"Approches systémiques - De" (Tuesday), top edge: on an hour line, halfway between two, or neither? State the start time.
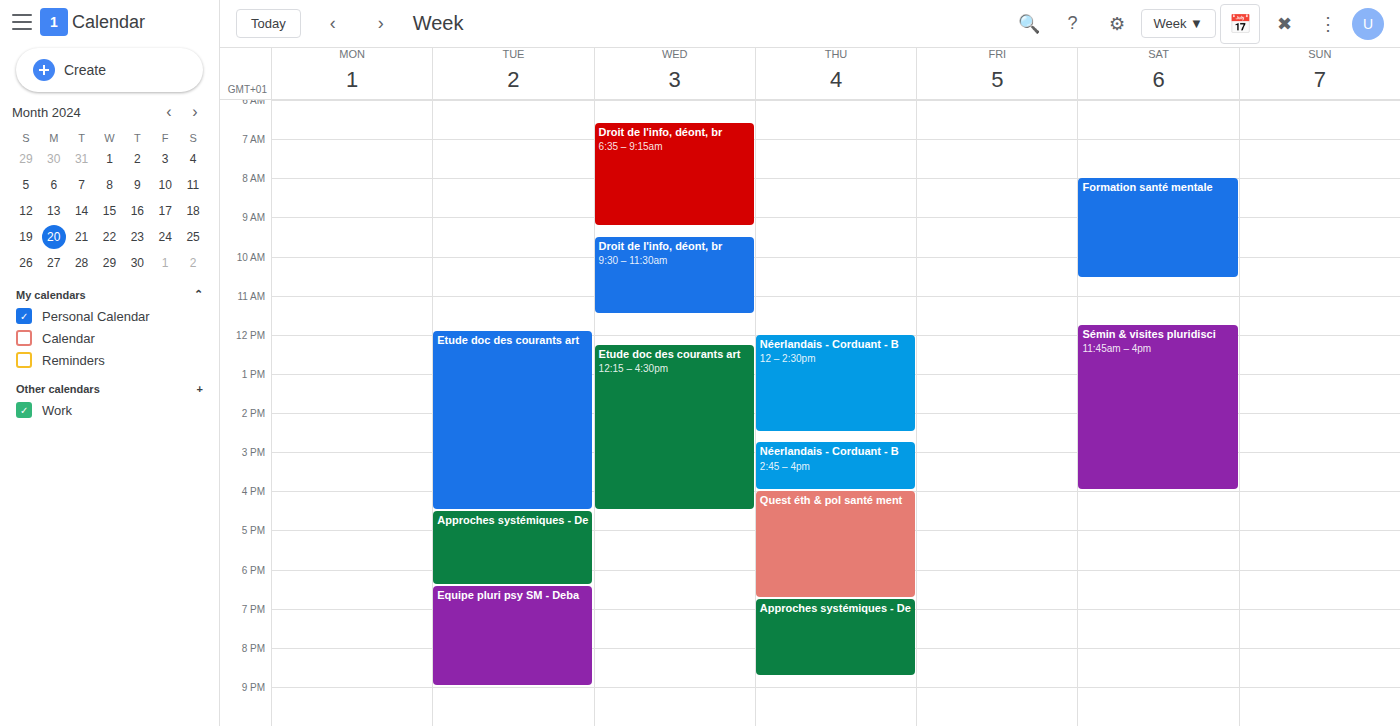
16:30 -- halfway between the 16:00 and 17:00 lines.